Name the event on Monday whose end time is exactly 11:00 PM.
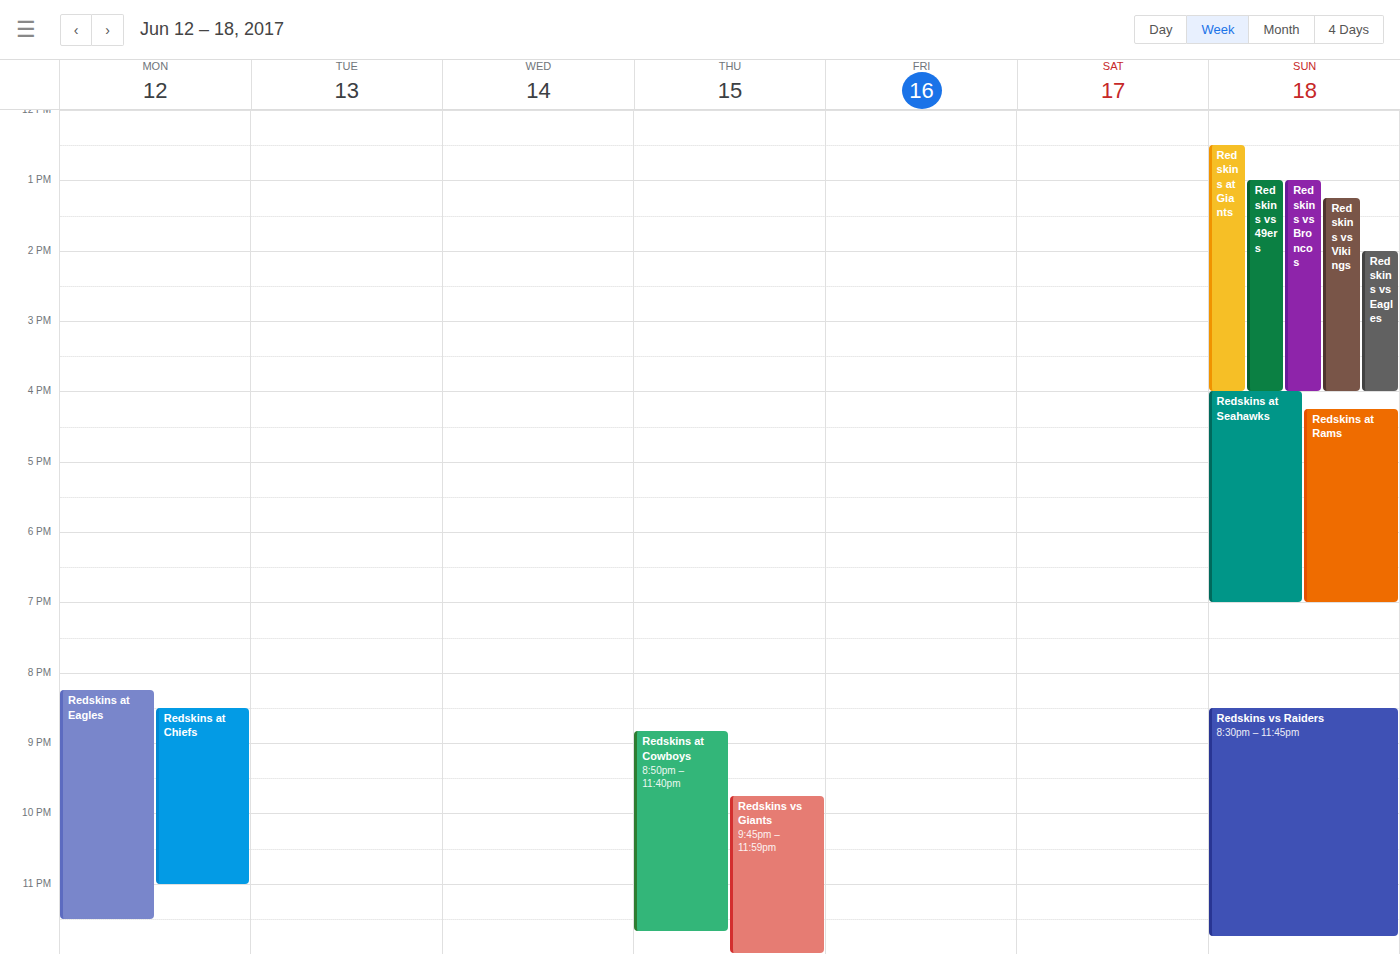
"Redskins at Chiefs"